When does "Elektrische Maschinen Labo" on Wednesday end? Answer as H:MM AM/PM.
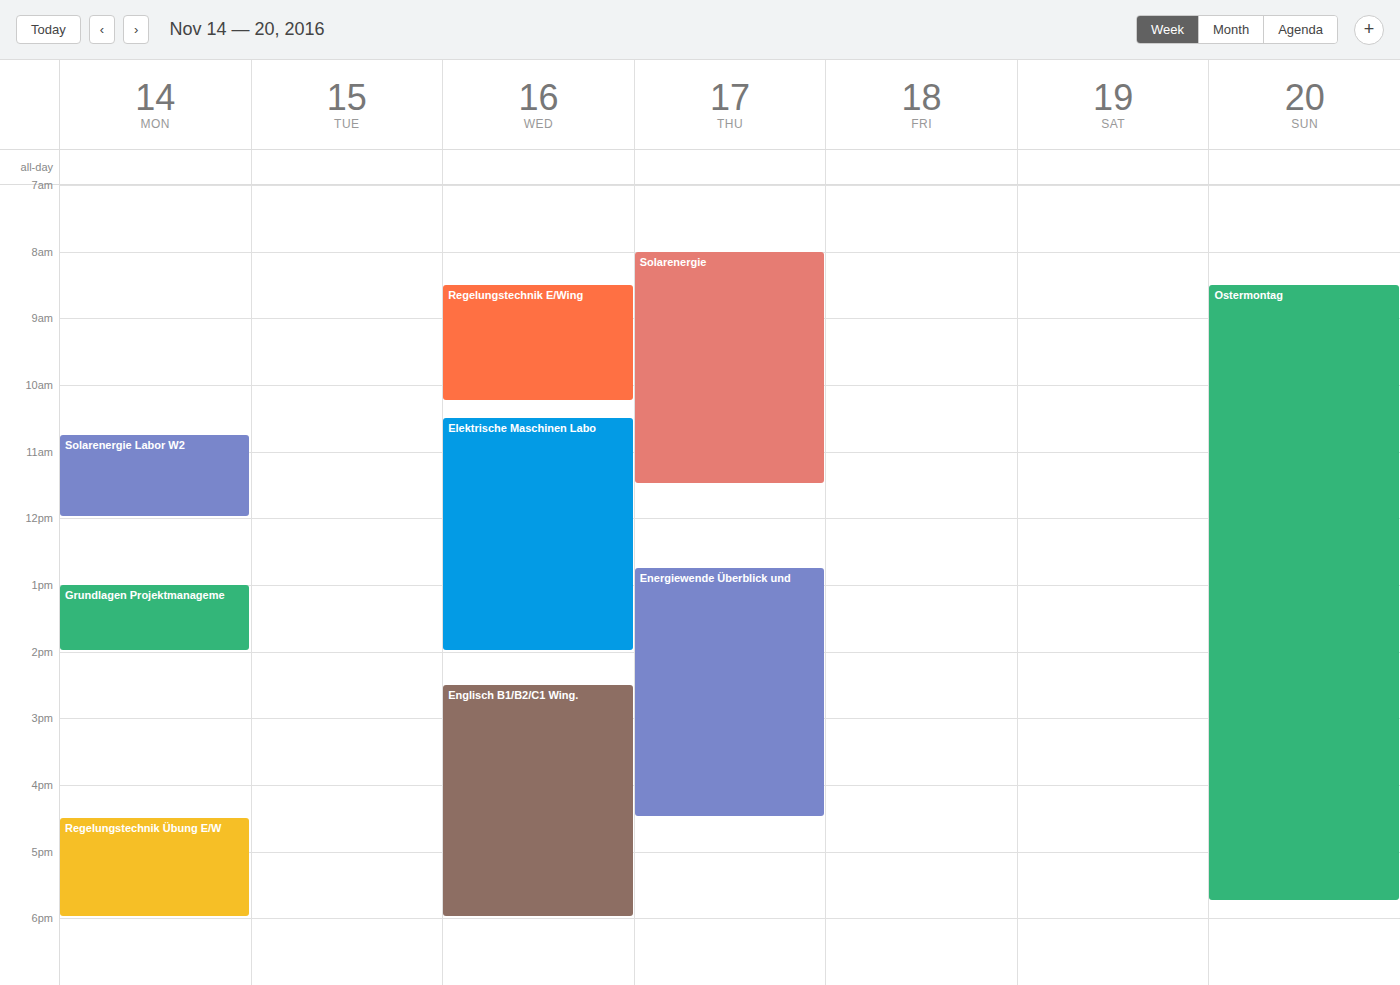
2:00 PM